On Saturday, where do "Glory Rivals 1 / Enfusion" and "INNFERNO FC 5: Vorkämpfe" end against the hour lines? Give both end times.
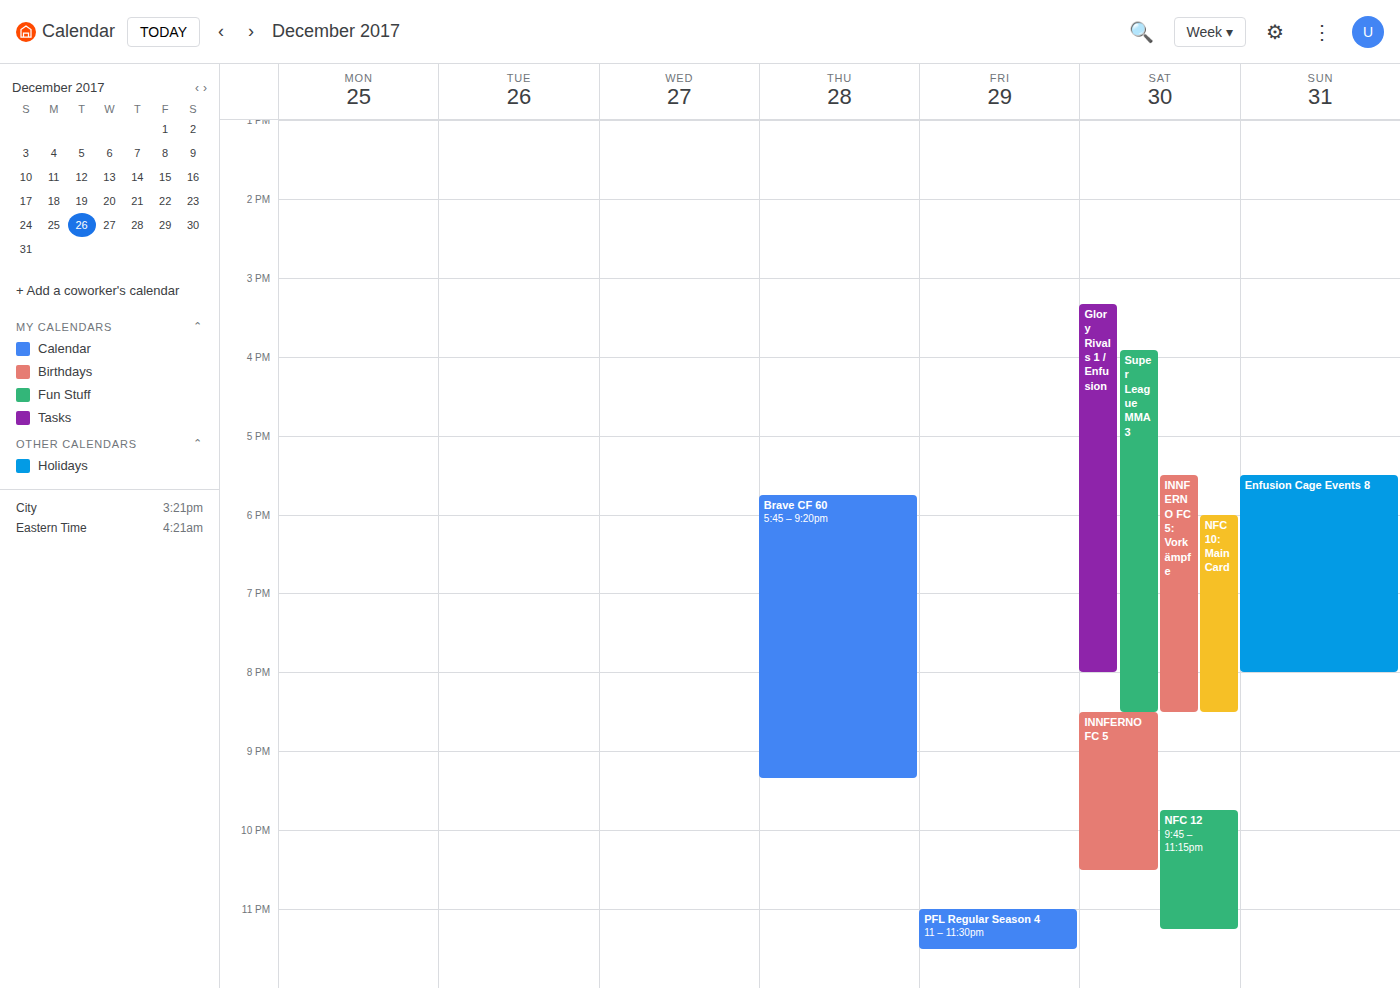
"Glory Rivals 1 / Enfusion": 8:00 PM, exactly on the 8 PM line. "INNFERNO FC 5: Vorkämpfe": 8:30 PM, halfway between the 8 PM and 9 PM lines.